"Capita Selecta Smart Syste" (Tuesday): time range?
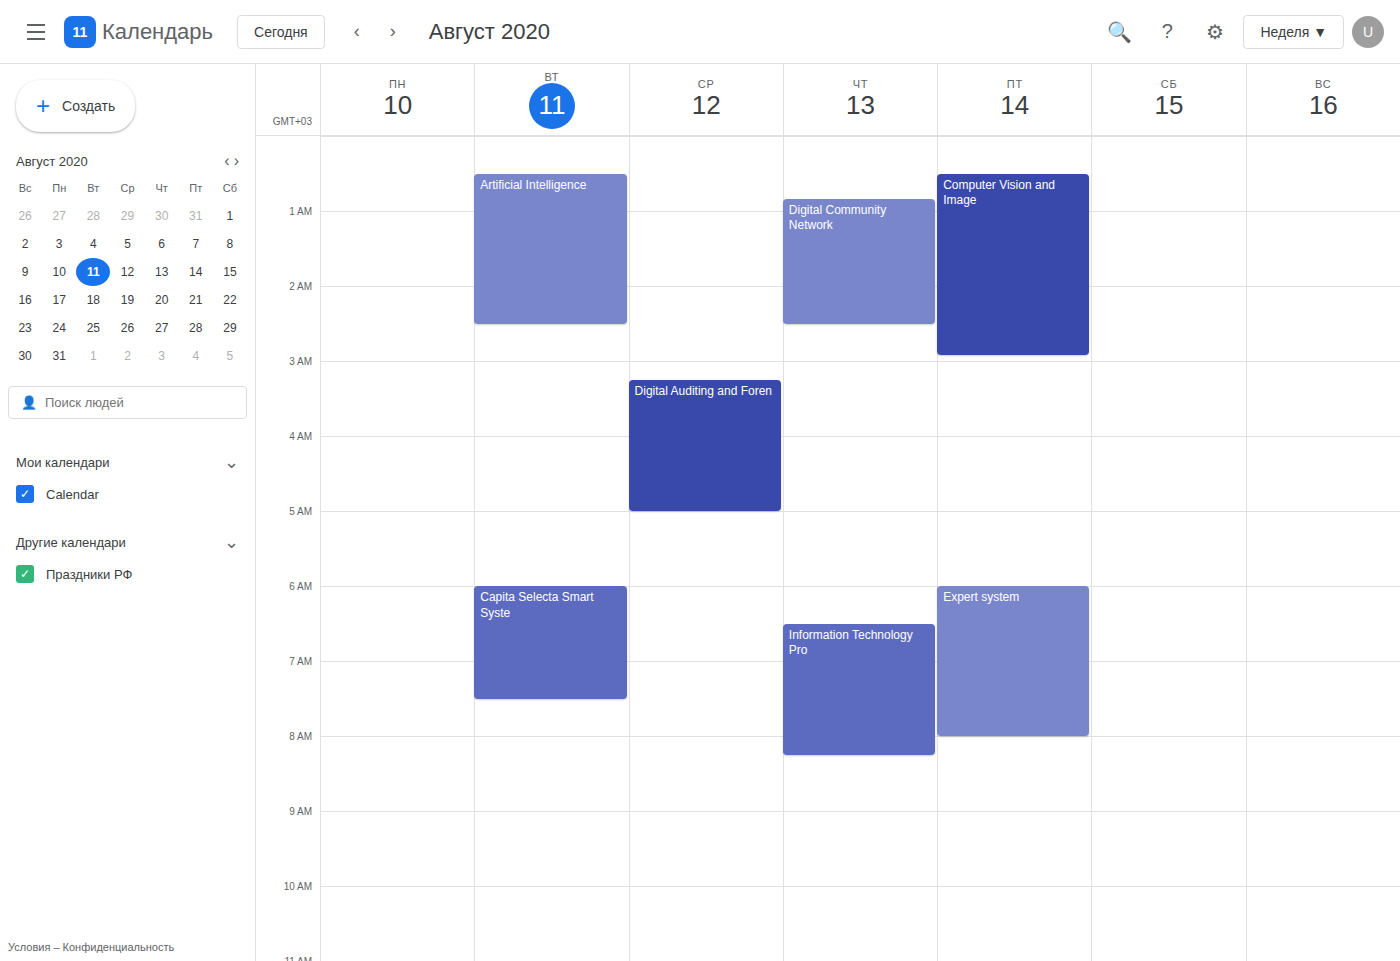
6:00 AM to 7:30 AM